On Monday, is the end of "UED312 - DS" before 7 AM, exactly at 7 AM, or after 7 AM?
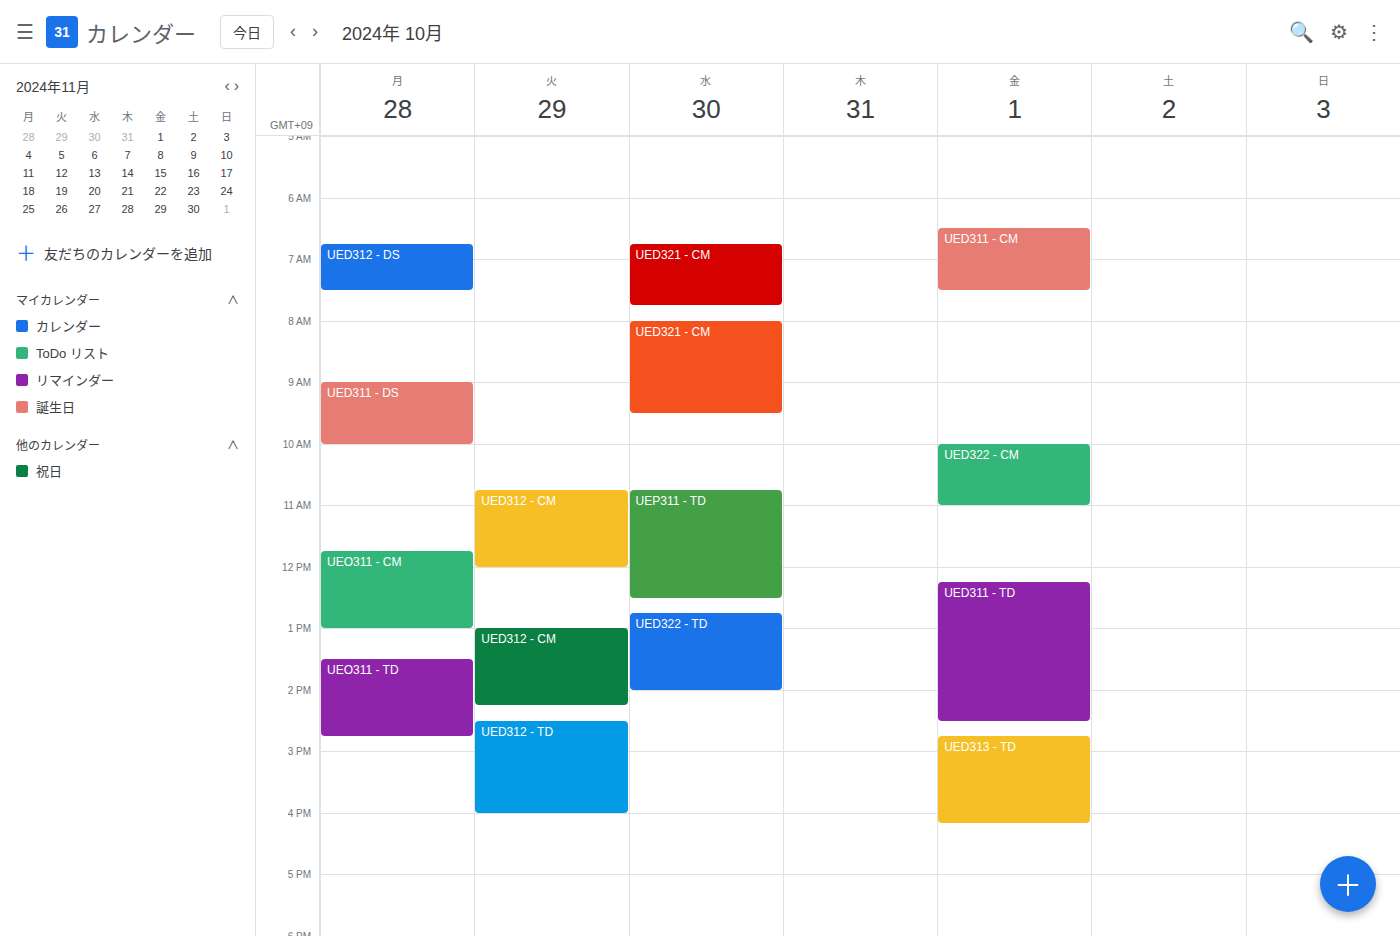
7:30 AM -- after 7 AM, 30 minutes below the 7 AM line.